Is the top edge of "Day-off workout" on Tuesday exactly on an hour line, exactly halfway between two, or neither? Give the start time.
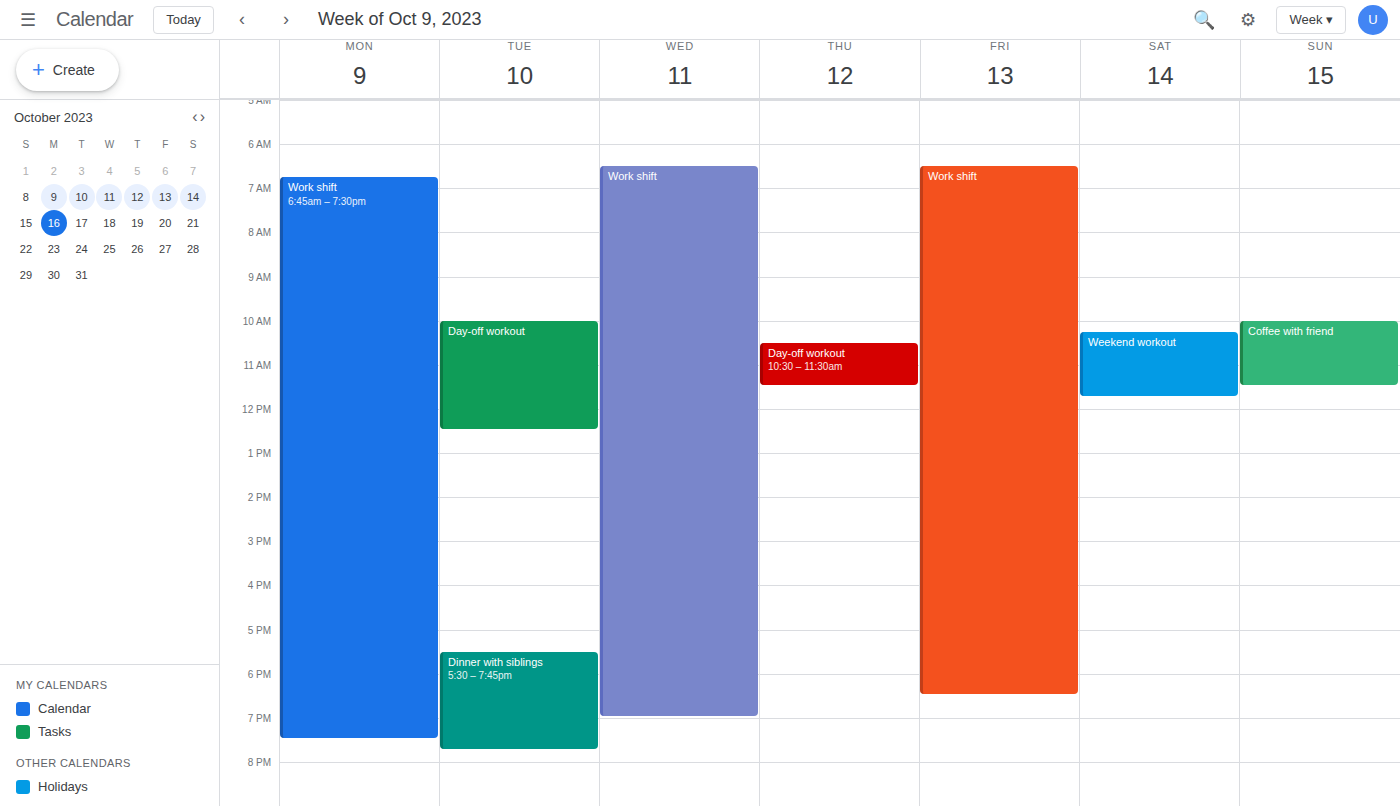
10:00 -- exactly on the 10:00 line.